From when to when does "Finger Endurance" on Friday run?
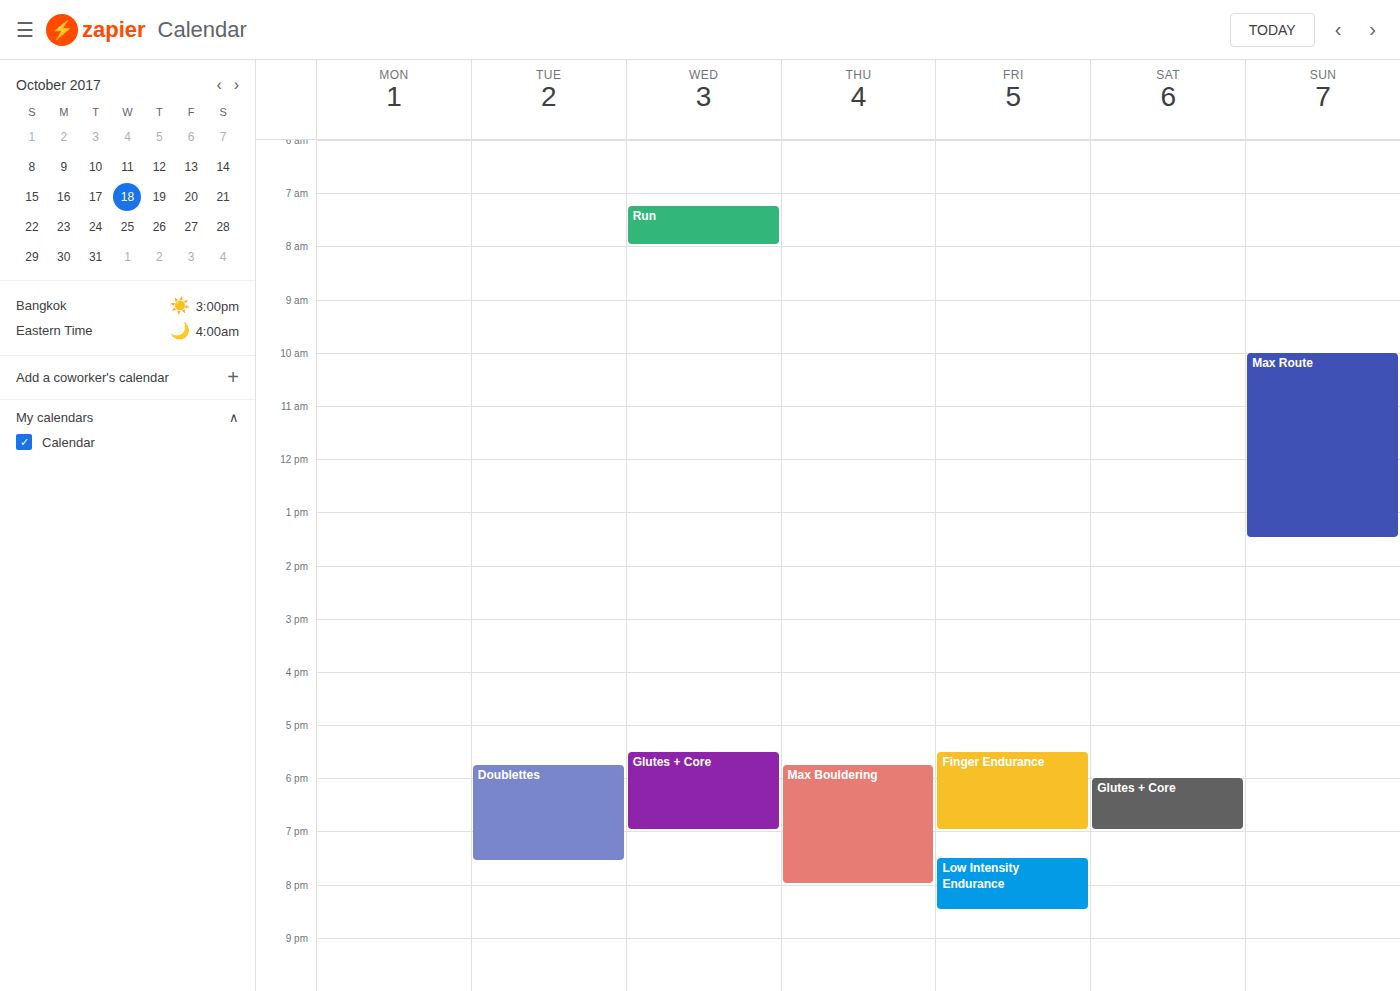
17:30 to 19:00